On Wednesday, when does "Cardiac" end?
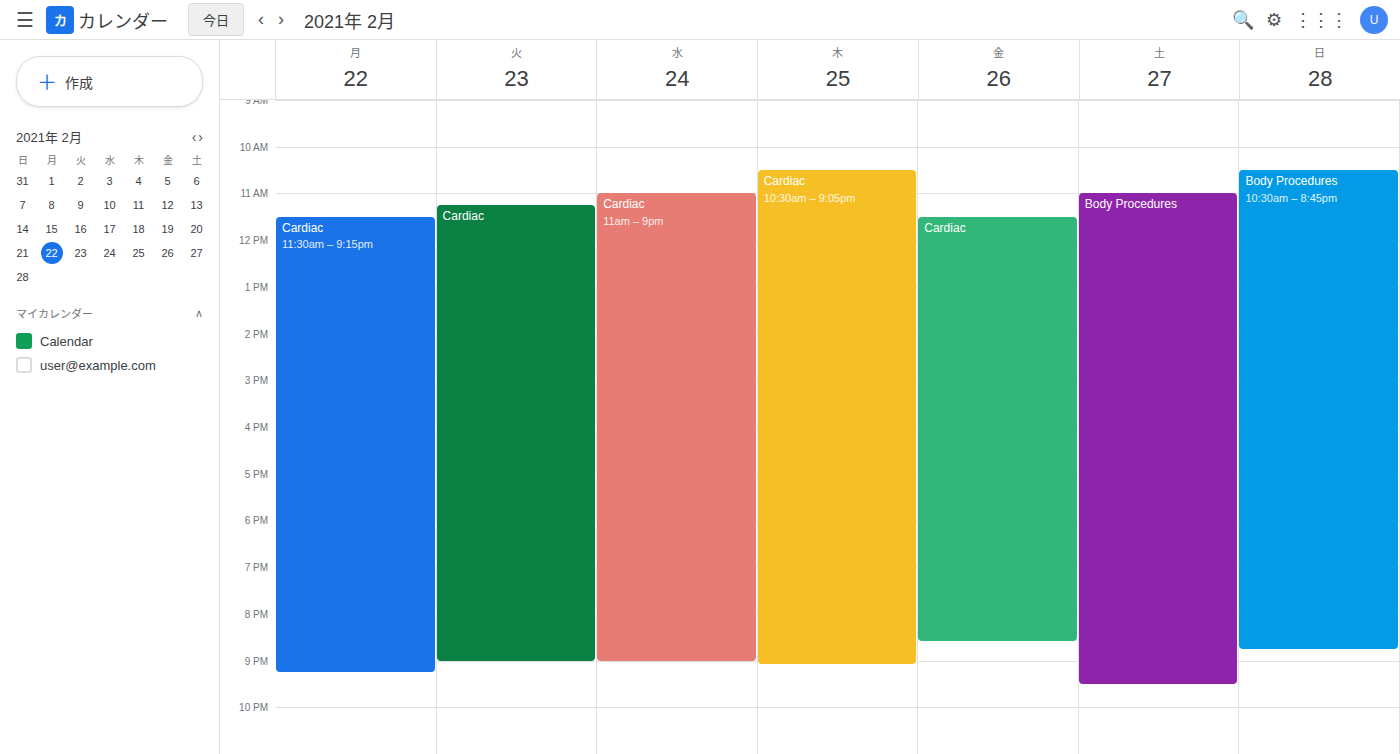
21:00